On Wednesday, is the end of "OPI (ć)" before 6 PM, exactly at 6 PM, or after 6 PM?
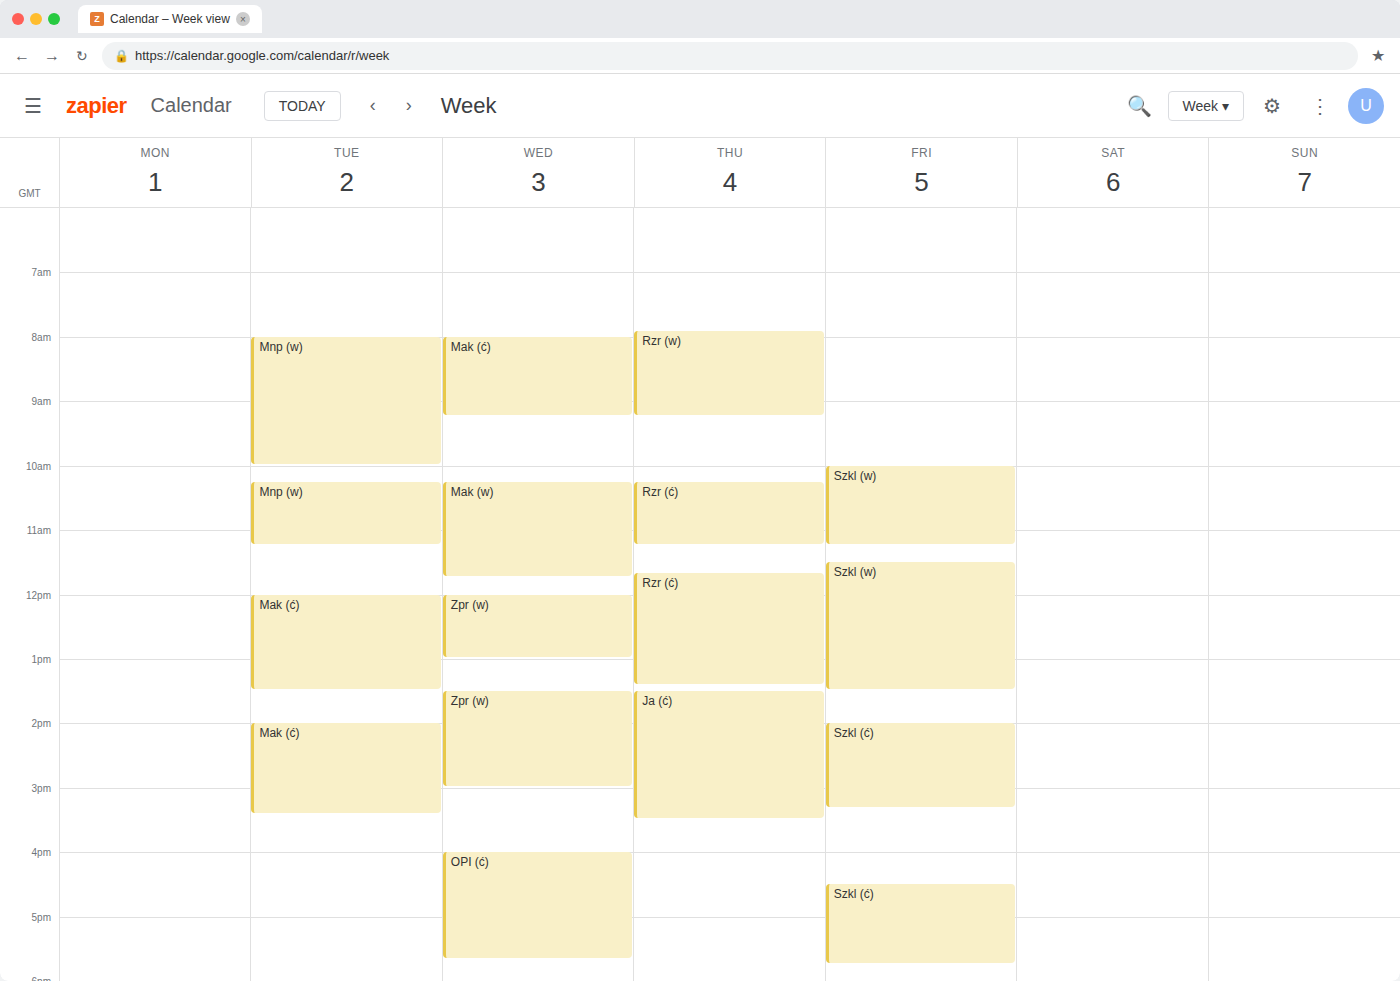
5:40 PM -- before 6 PM, 20 minutes above the 6 PM line.